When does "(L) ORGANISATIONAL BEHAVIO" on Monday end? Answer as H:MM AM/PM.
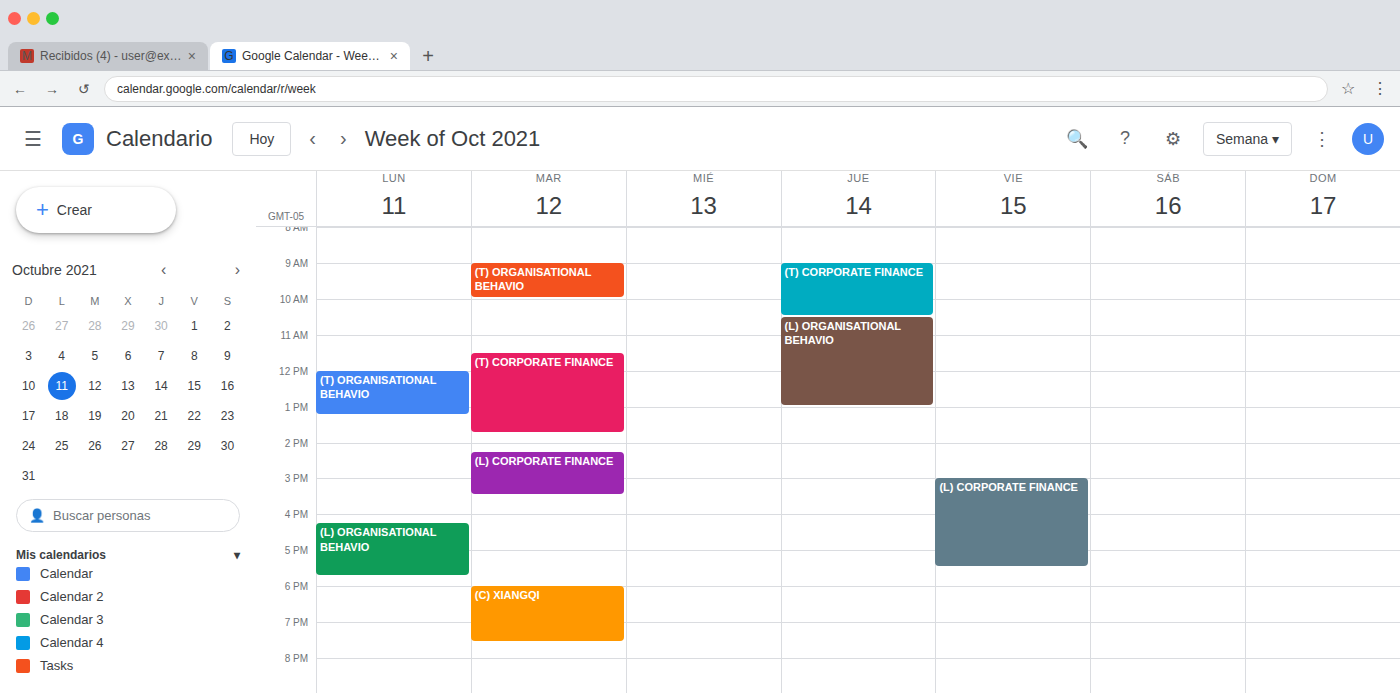
5:45 PM